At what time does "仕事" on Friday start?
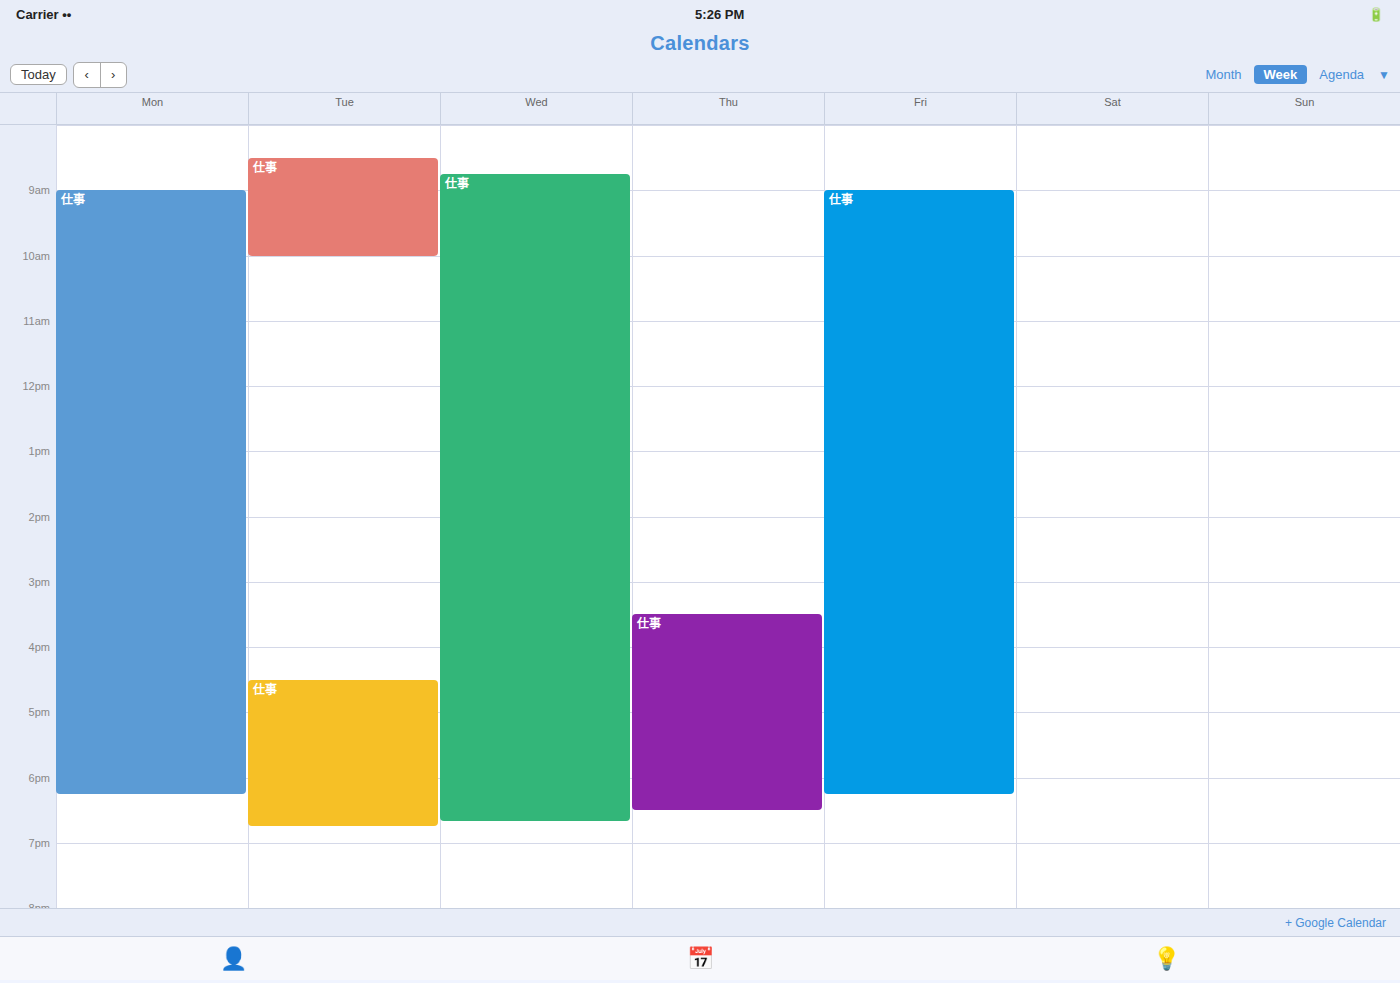
09:00